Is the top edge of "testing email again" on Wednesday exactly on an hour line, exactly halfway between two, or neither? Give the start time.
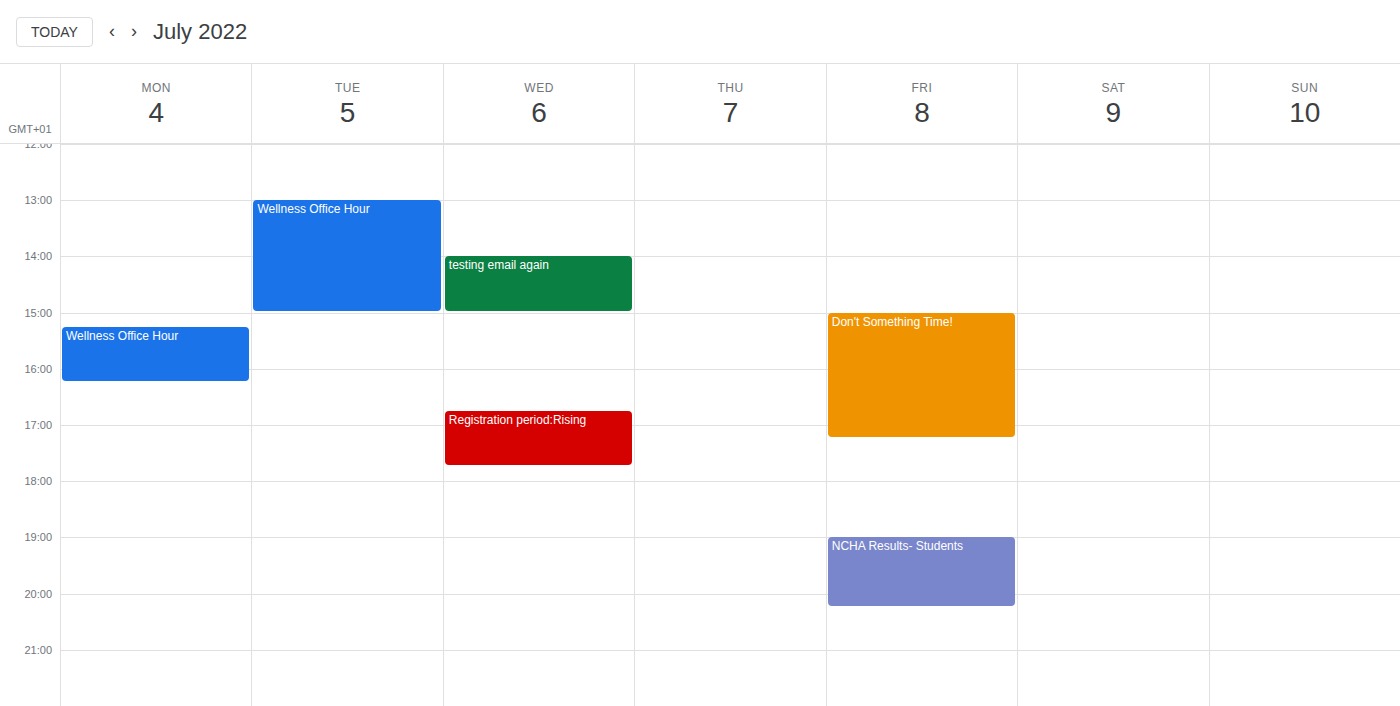
2:00 PM -- exactly on the 2 PM line.